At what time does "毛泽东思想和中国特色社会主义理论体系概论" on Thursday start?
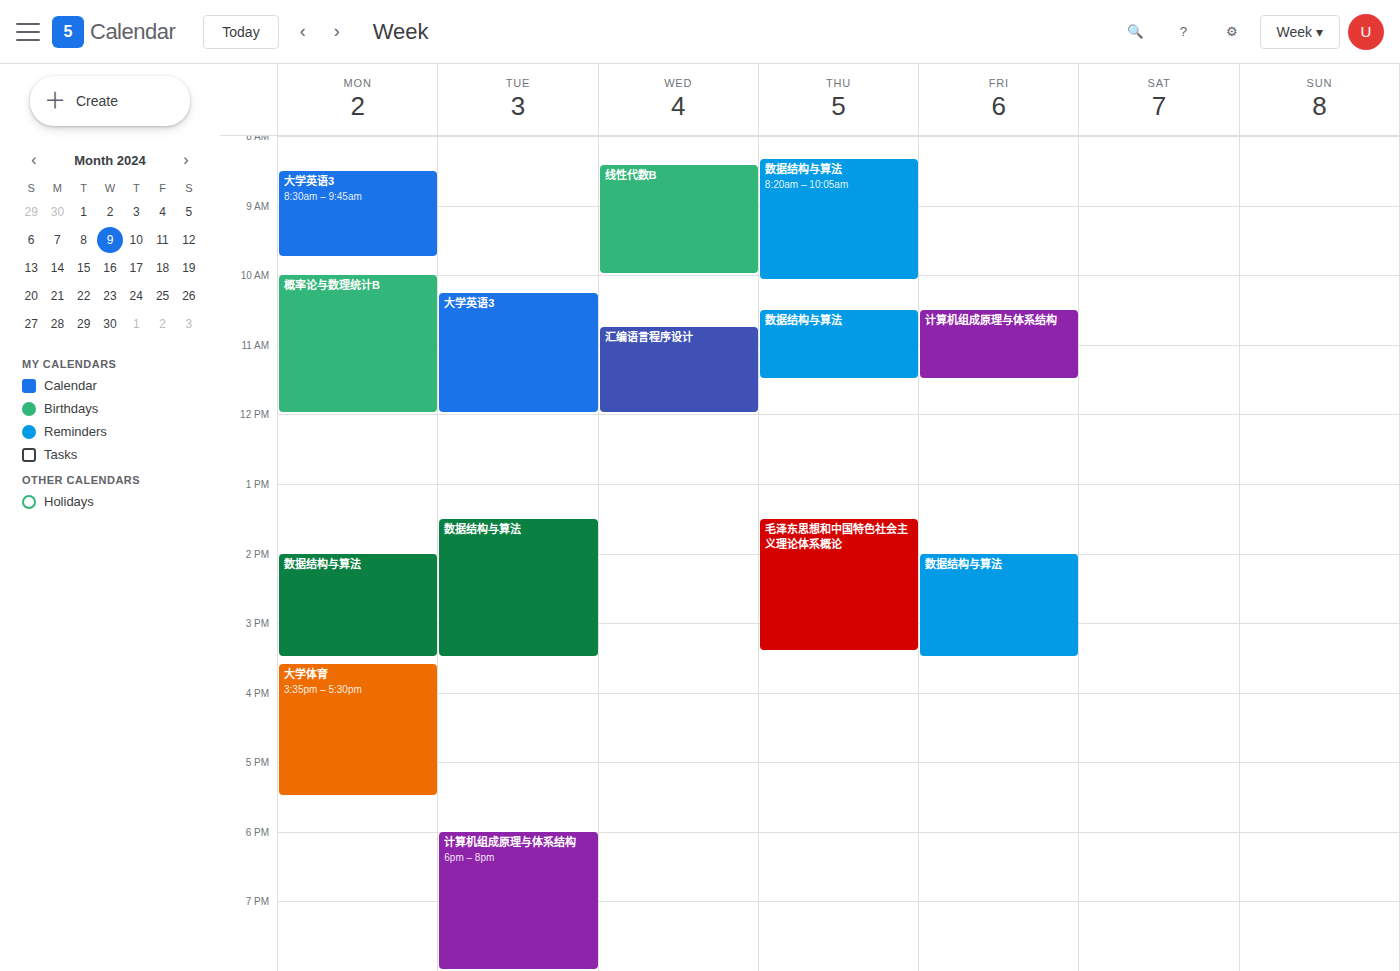
1:30 PM